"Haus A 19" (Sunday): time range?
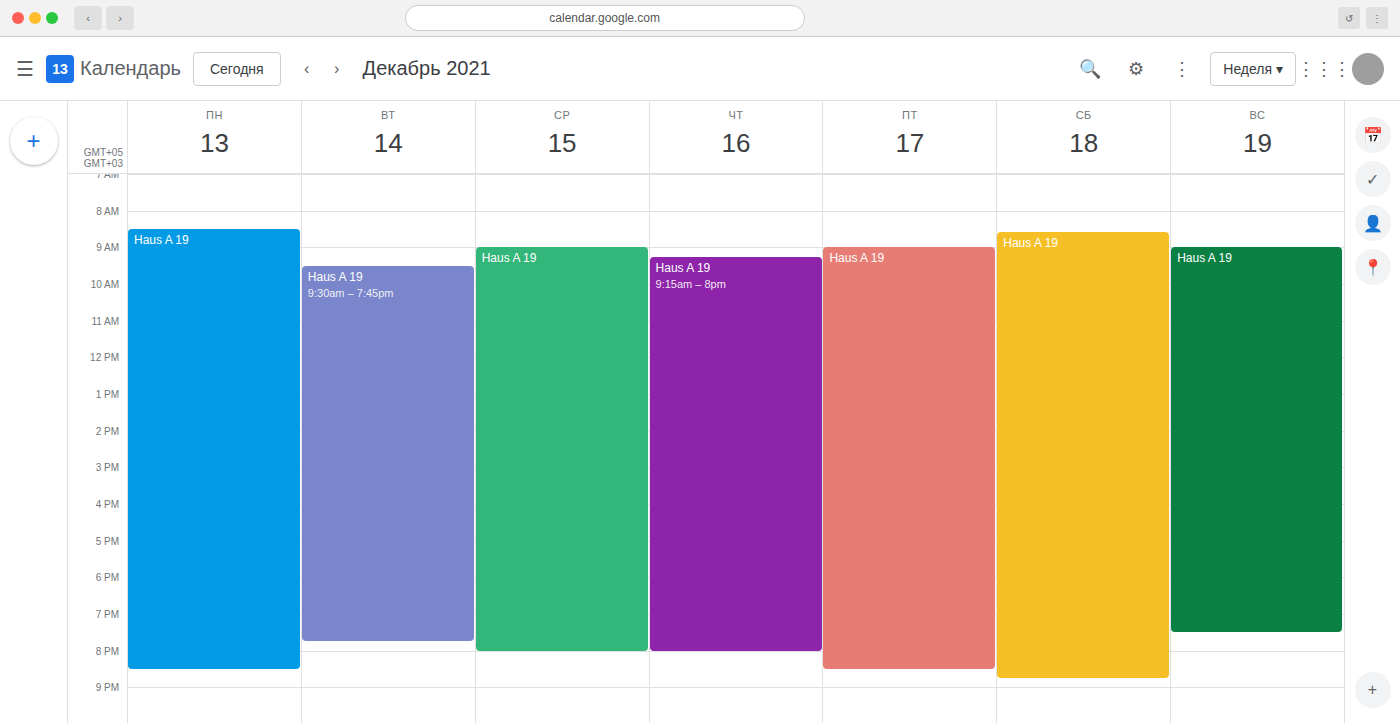
09:00 to 19:30